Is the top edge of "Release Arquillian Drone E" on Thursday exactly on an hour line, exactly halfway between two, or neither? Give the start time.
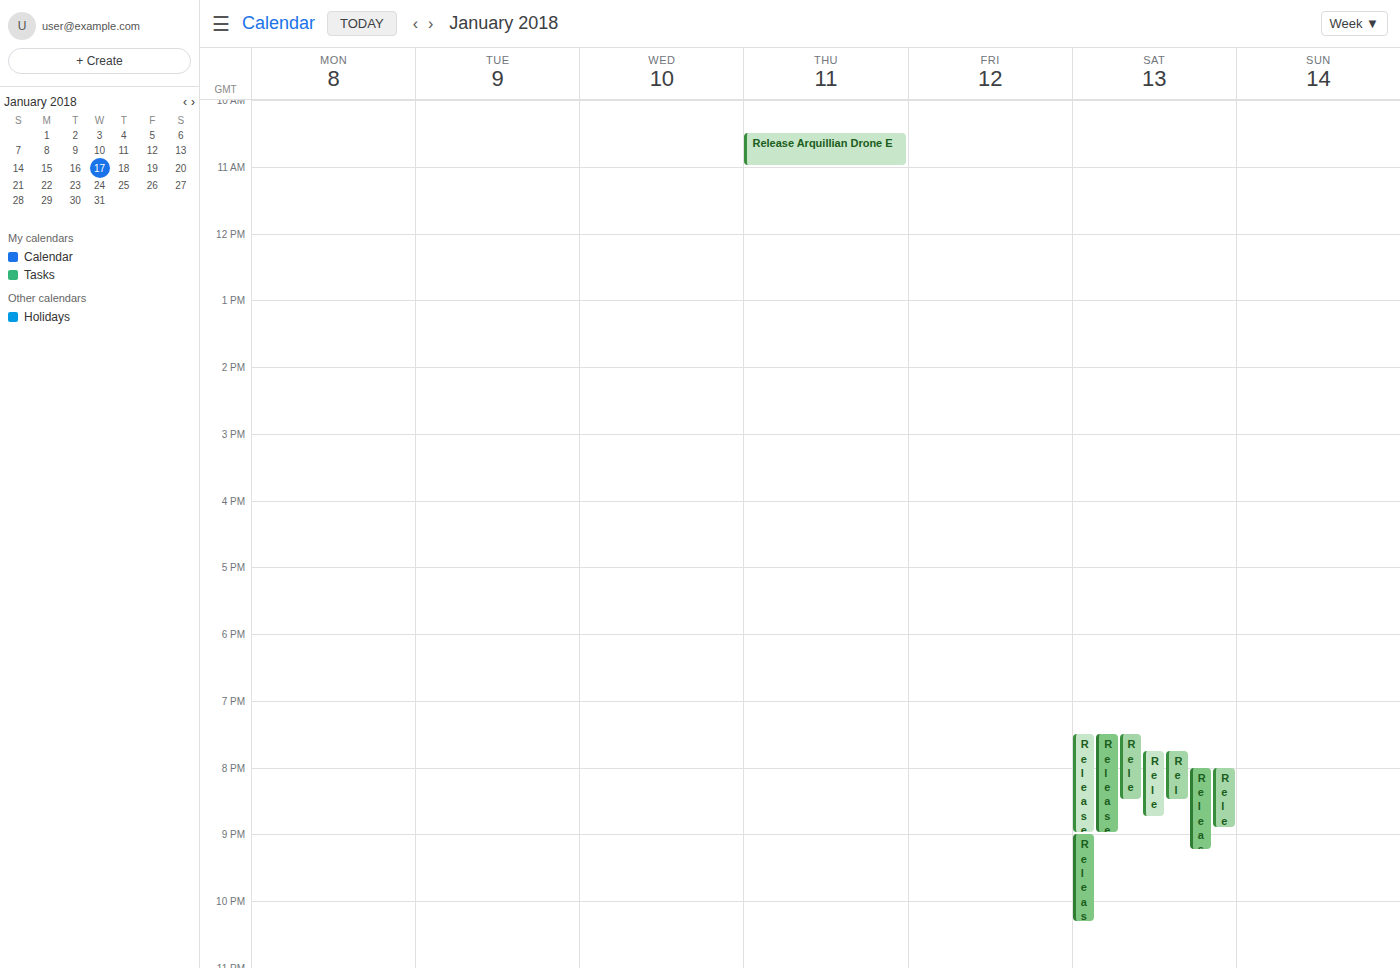
10:30 AM -- halfway between the 10 AM and 11 AM lines.